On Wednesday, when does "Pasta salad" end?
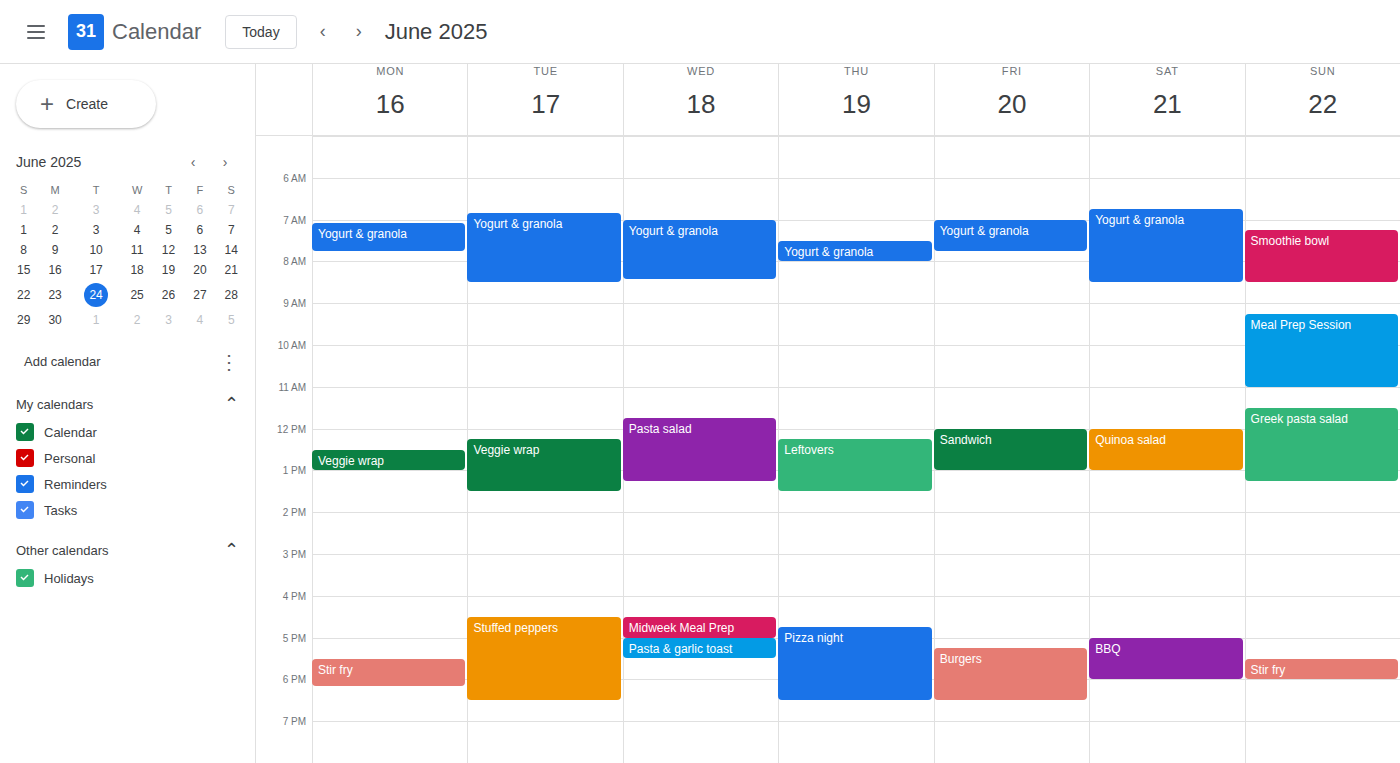
1:15 PM